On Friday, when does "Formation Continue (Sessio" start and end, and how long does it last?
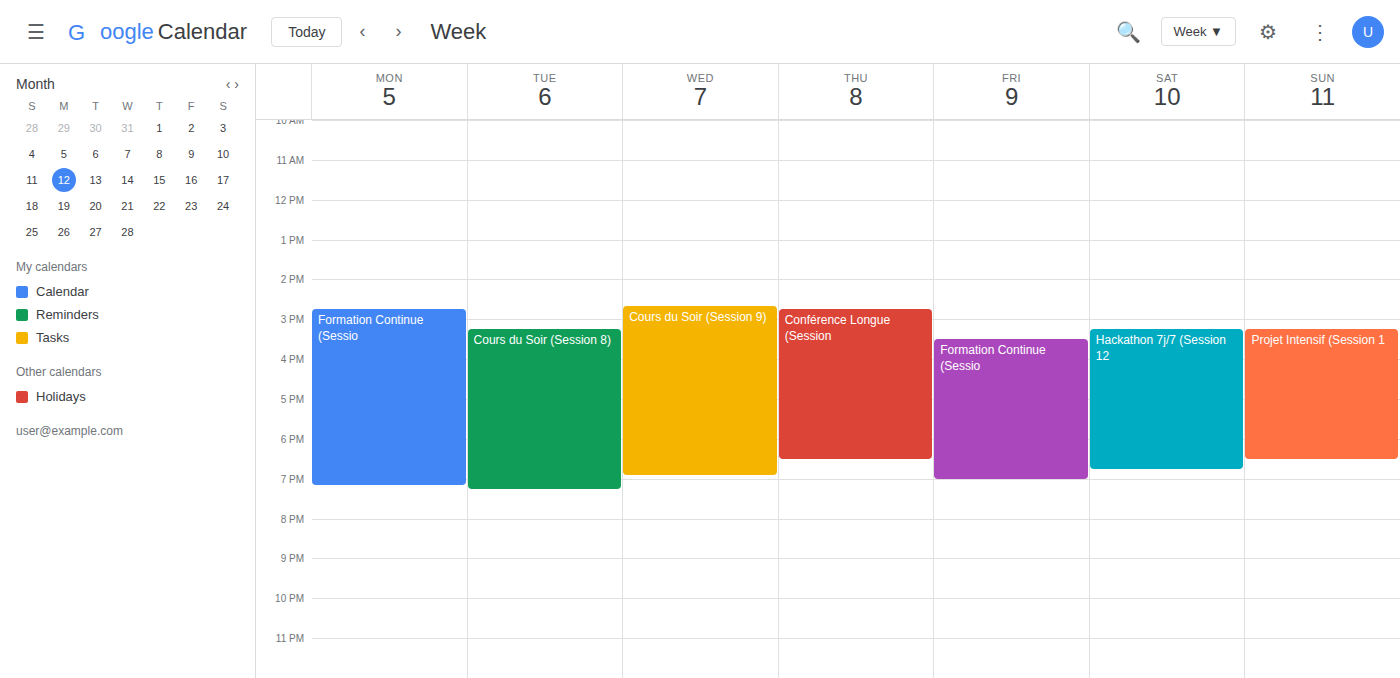
3:30 PM to 7:00 PM, 3 hours 30 minutes